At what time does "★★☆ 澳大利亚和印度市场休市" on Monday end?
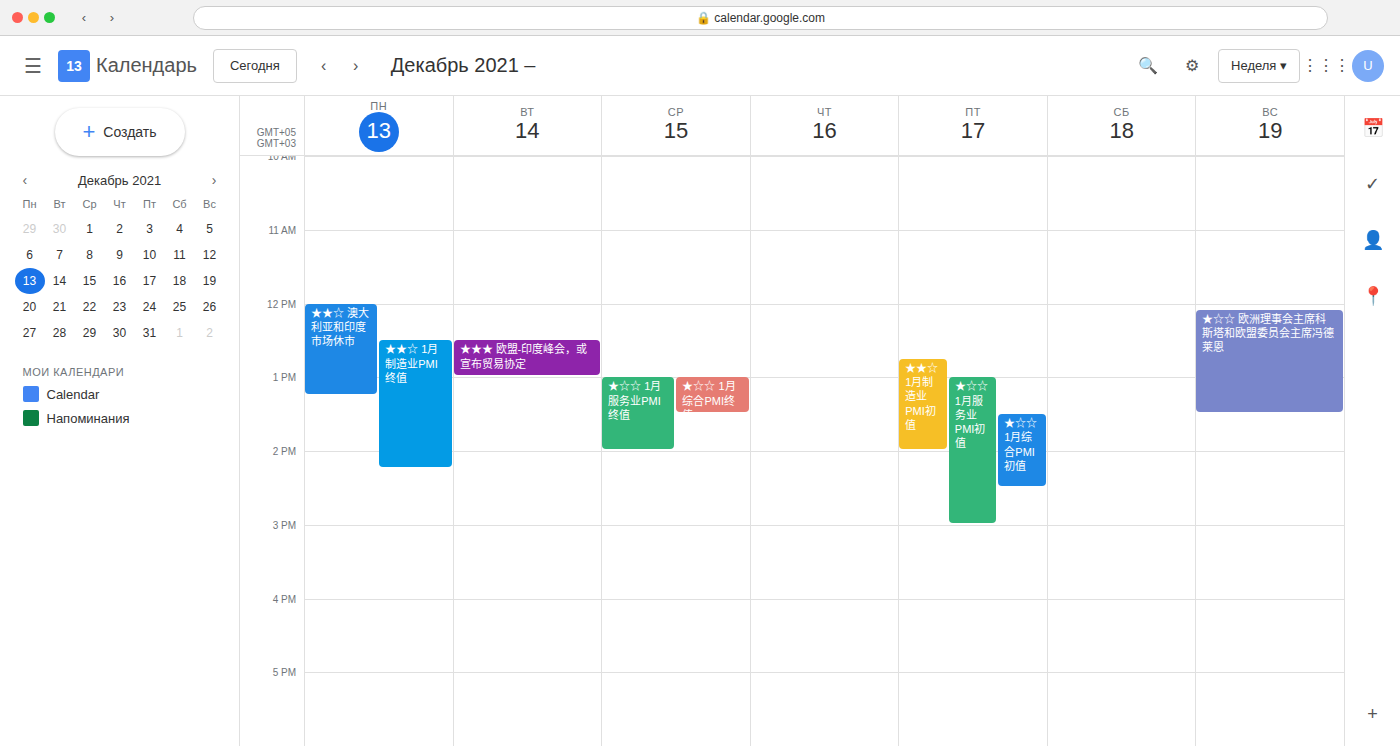
1:15 PM